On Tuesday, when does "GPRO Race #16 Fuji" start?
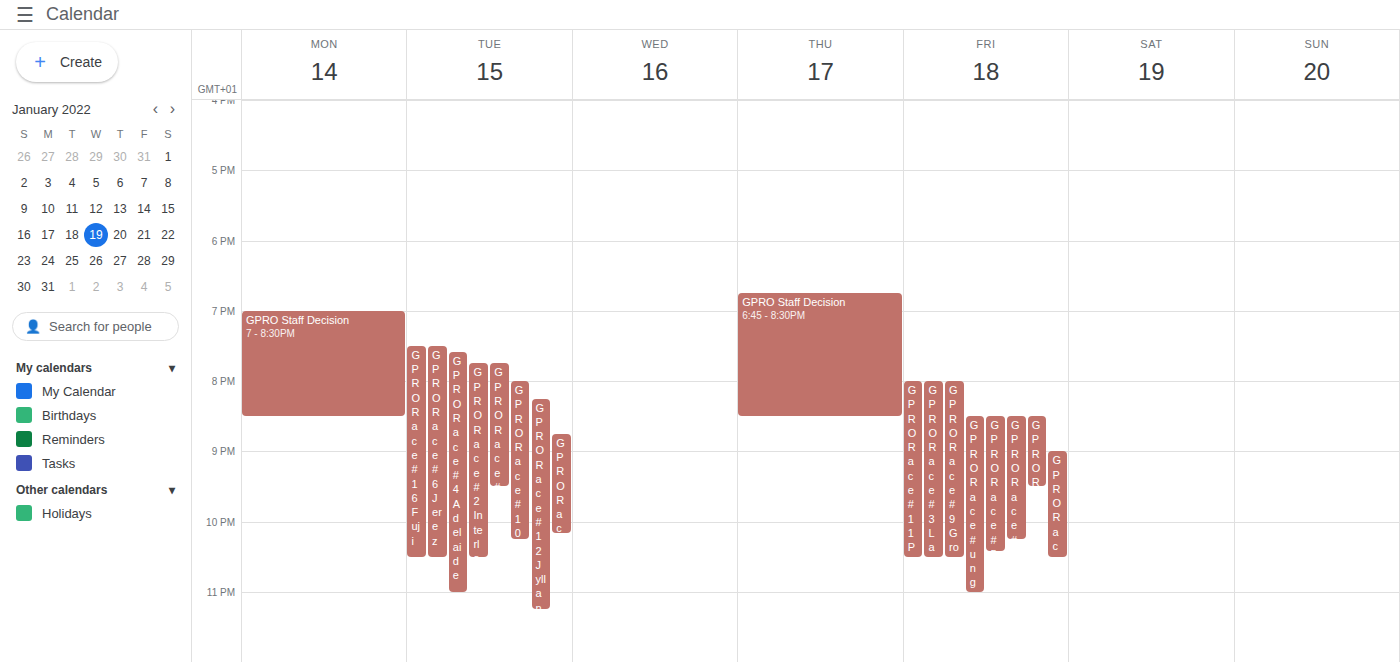
7:30 PM